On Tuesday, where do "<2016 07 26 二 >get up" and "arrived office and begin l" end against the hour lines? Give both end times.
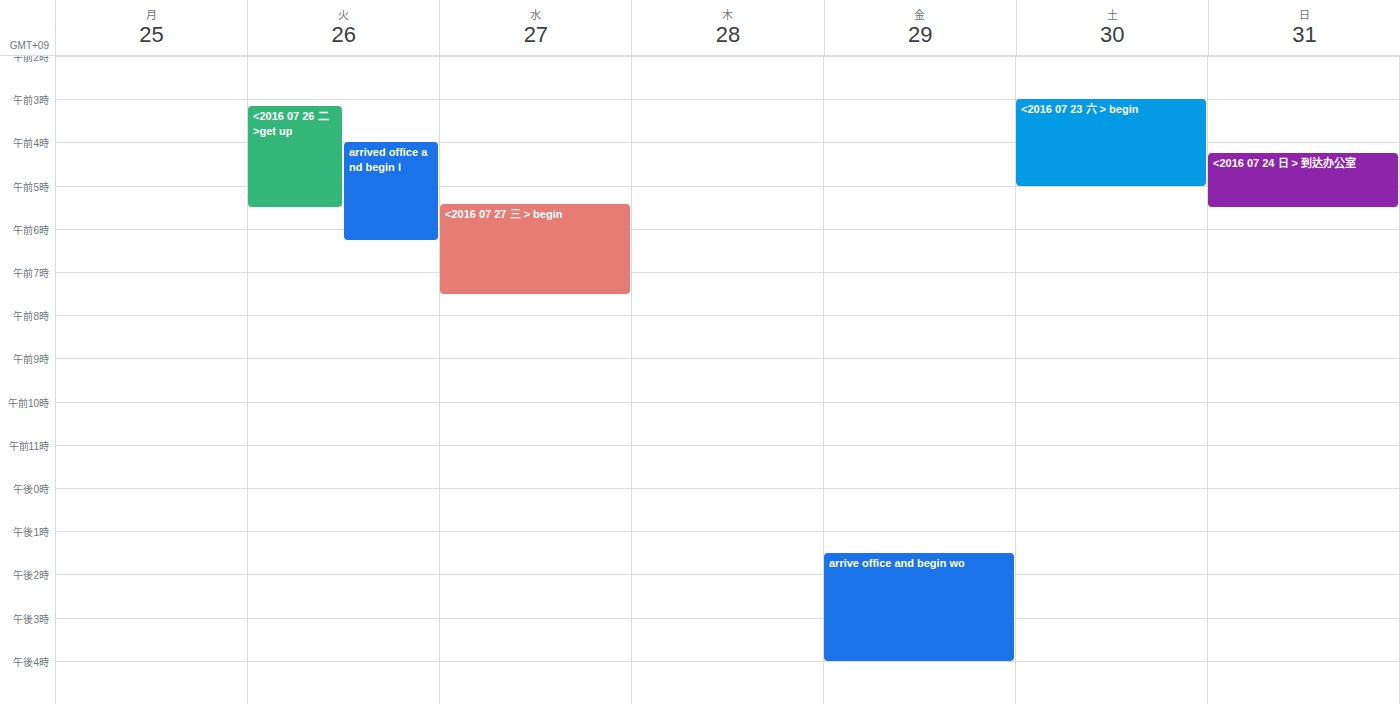
"<2016 07 26 二 >get up": 5:30 AM, halfway between the 5 AM and 6 AM lines. "arrived office and begin l": 6:15 AM, neither: a quarter of the way from the 6 AM line to the 7 AM line.